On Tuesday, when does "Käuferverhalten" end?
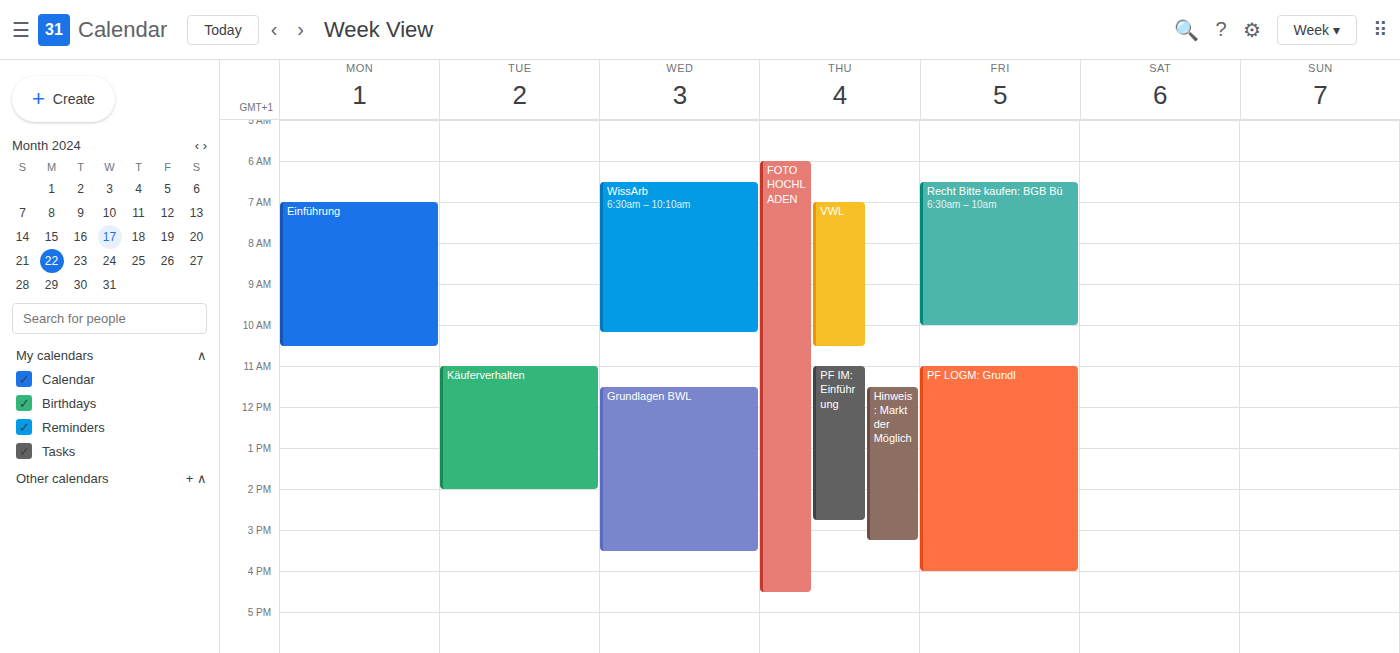
2:00 PM